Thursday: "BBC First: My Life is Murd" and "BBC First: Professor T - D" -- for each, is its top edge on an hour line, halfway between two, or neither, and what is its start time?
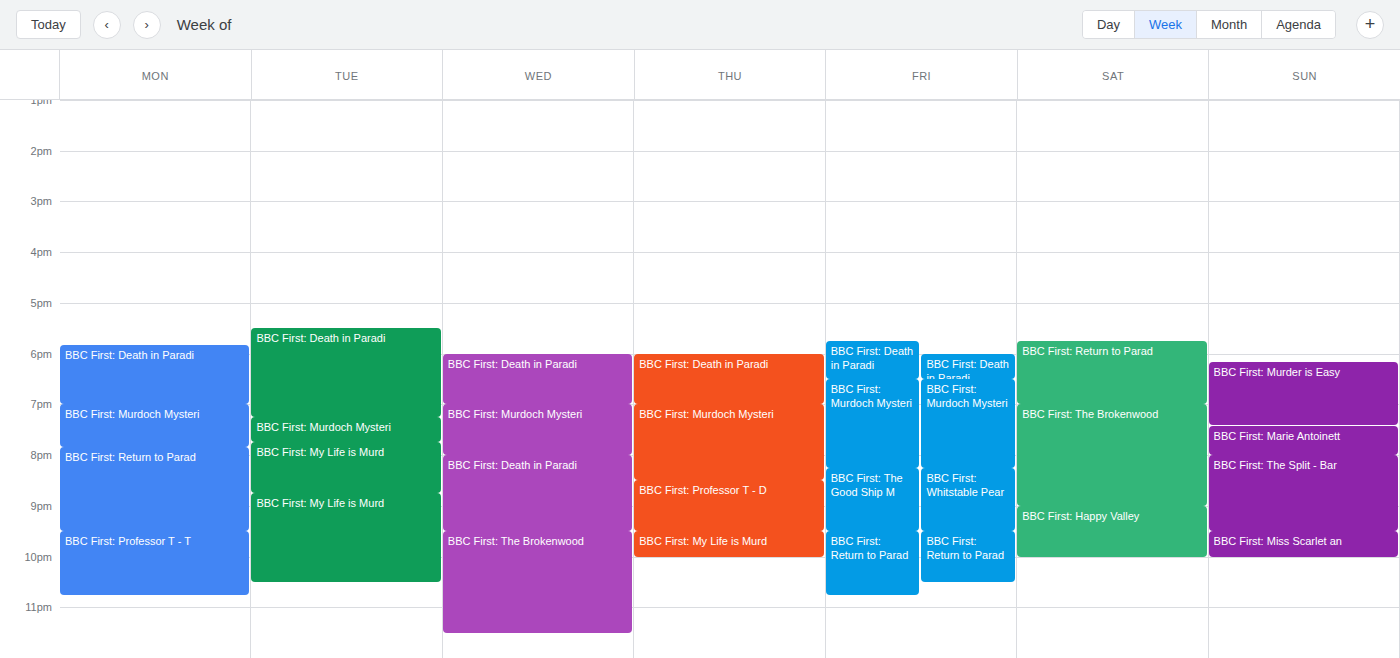
"BBC First: My Life is Murd": 9:30 PM, halfway between the 9 PM and 10 PM lines. "BBC First: Professor T - D": 8:30 PM, halfway between the 8 PM and 9 PM lines.